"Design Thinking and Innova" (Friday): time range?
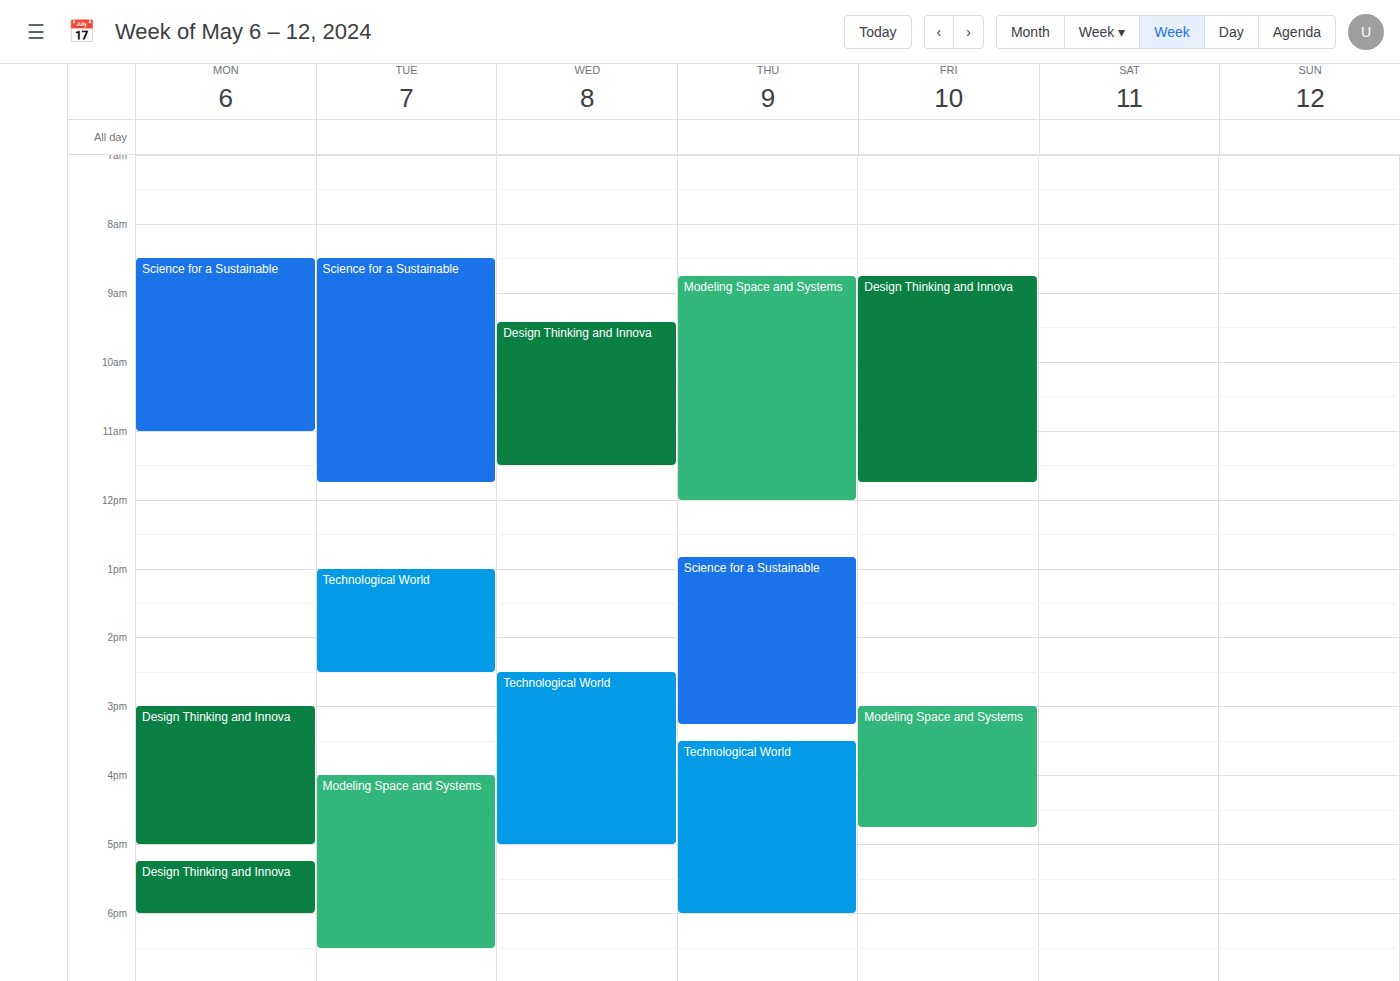
8:45 AM to 11:45 AM